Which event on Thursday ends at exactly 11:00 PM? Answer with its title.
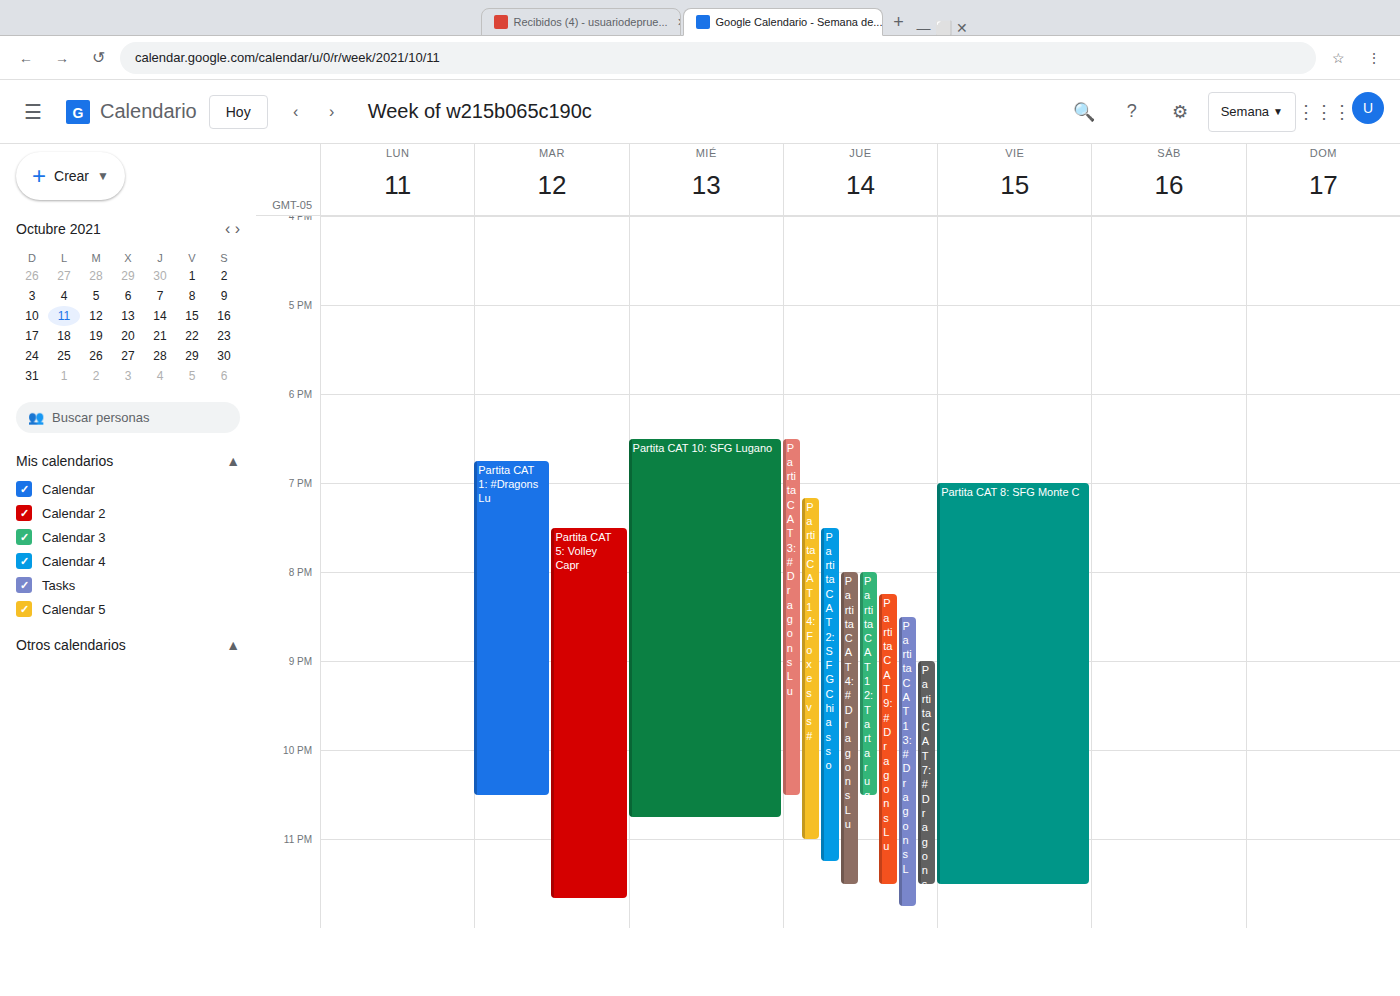
"Partita CAT 14: Foxes vs #"